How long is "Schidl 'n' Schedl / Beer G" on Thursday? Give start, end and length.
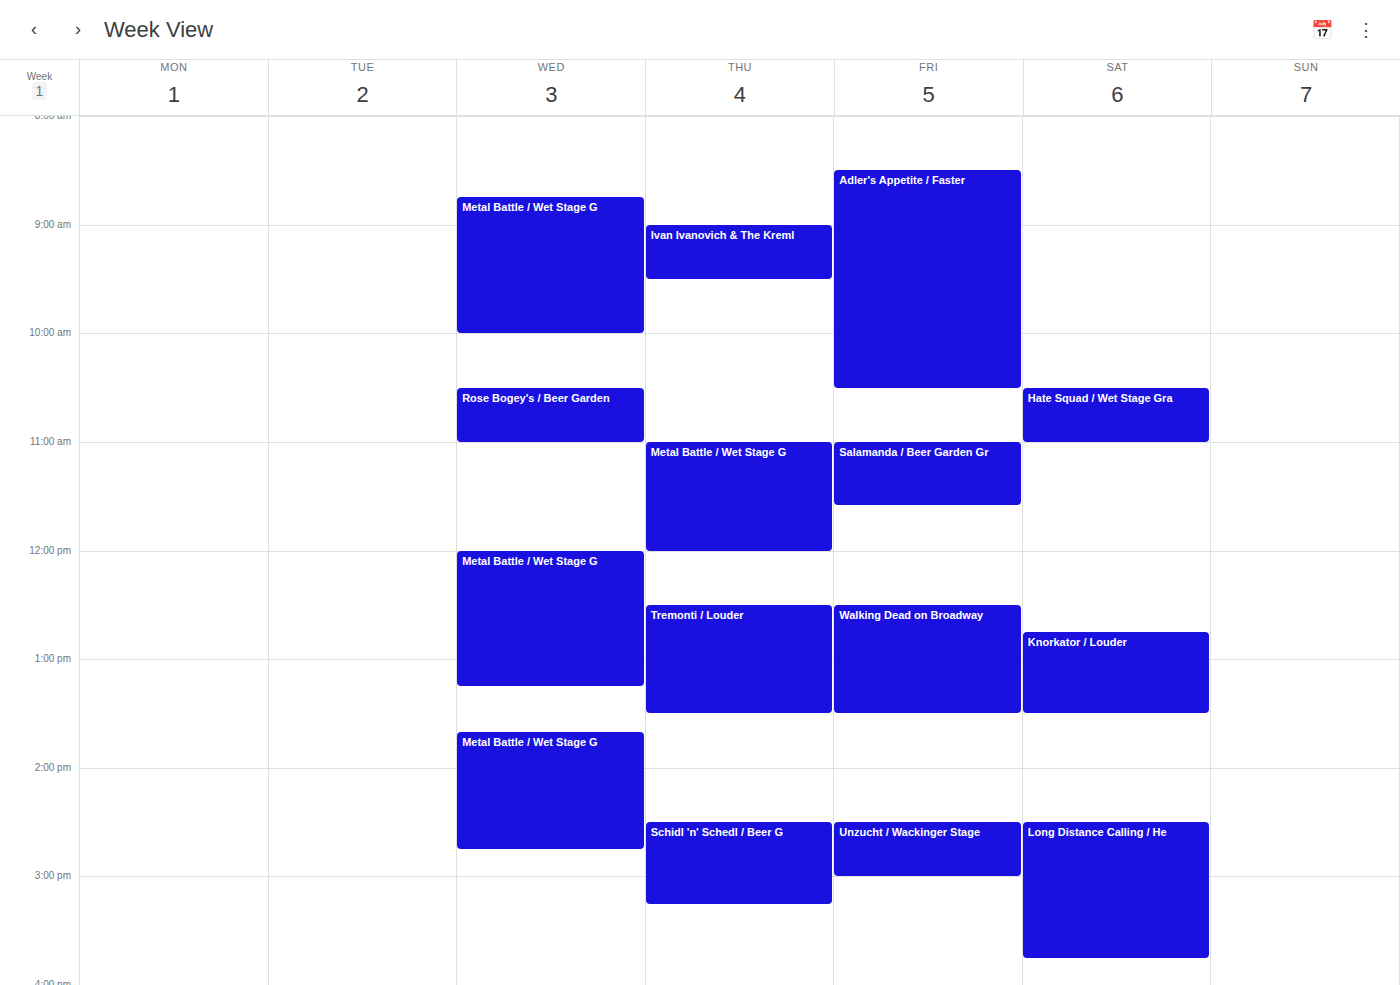
2:30 PM to 3:15 PM, 45 minutes